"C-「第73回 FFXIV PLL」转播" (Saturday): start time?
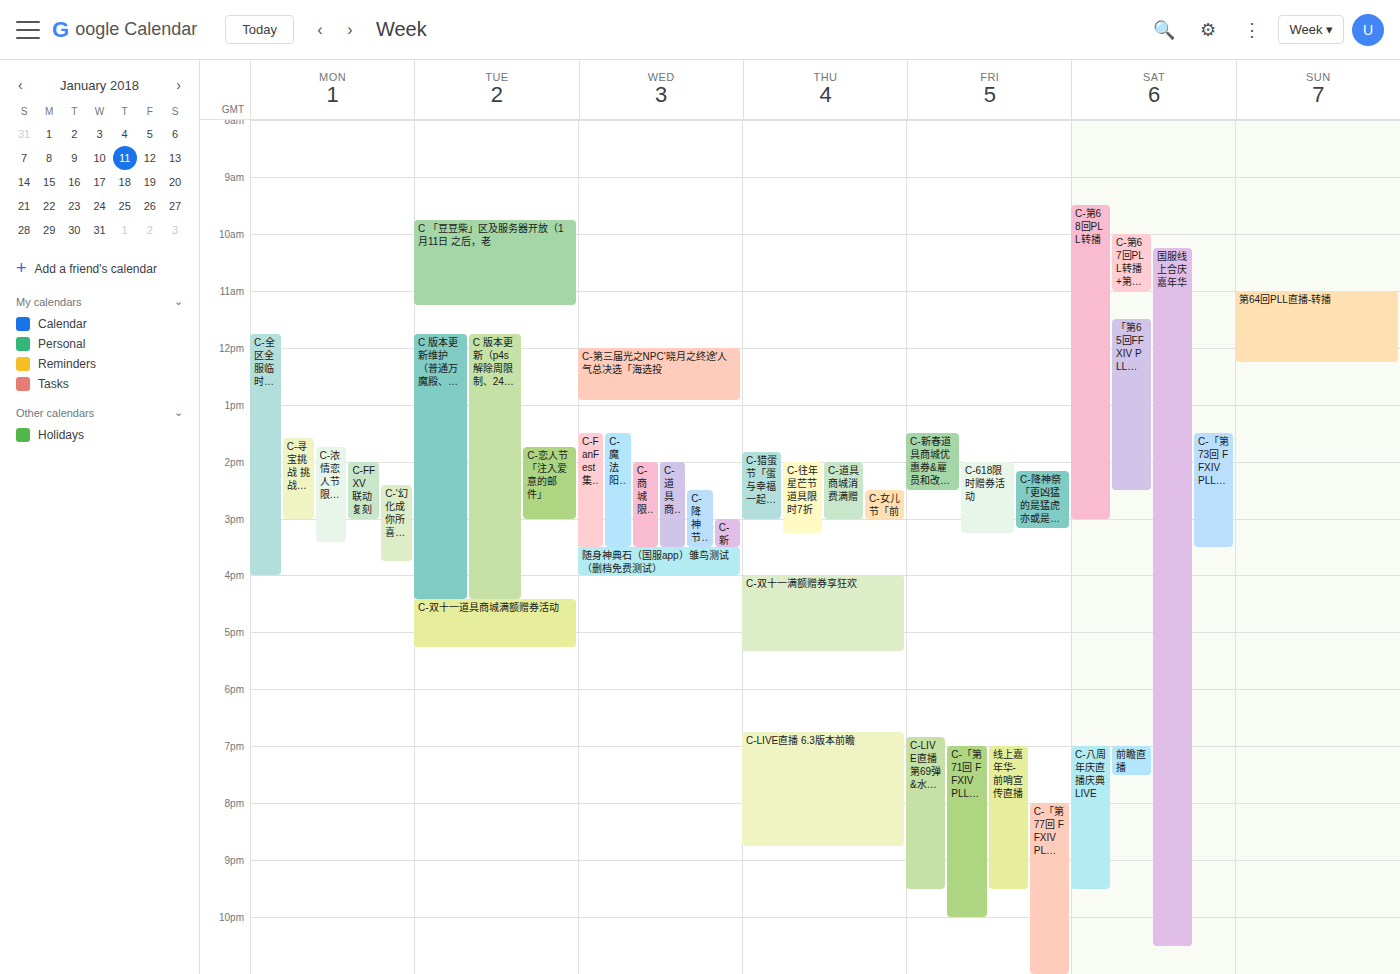
13:30